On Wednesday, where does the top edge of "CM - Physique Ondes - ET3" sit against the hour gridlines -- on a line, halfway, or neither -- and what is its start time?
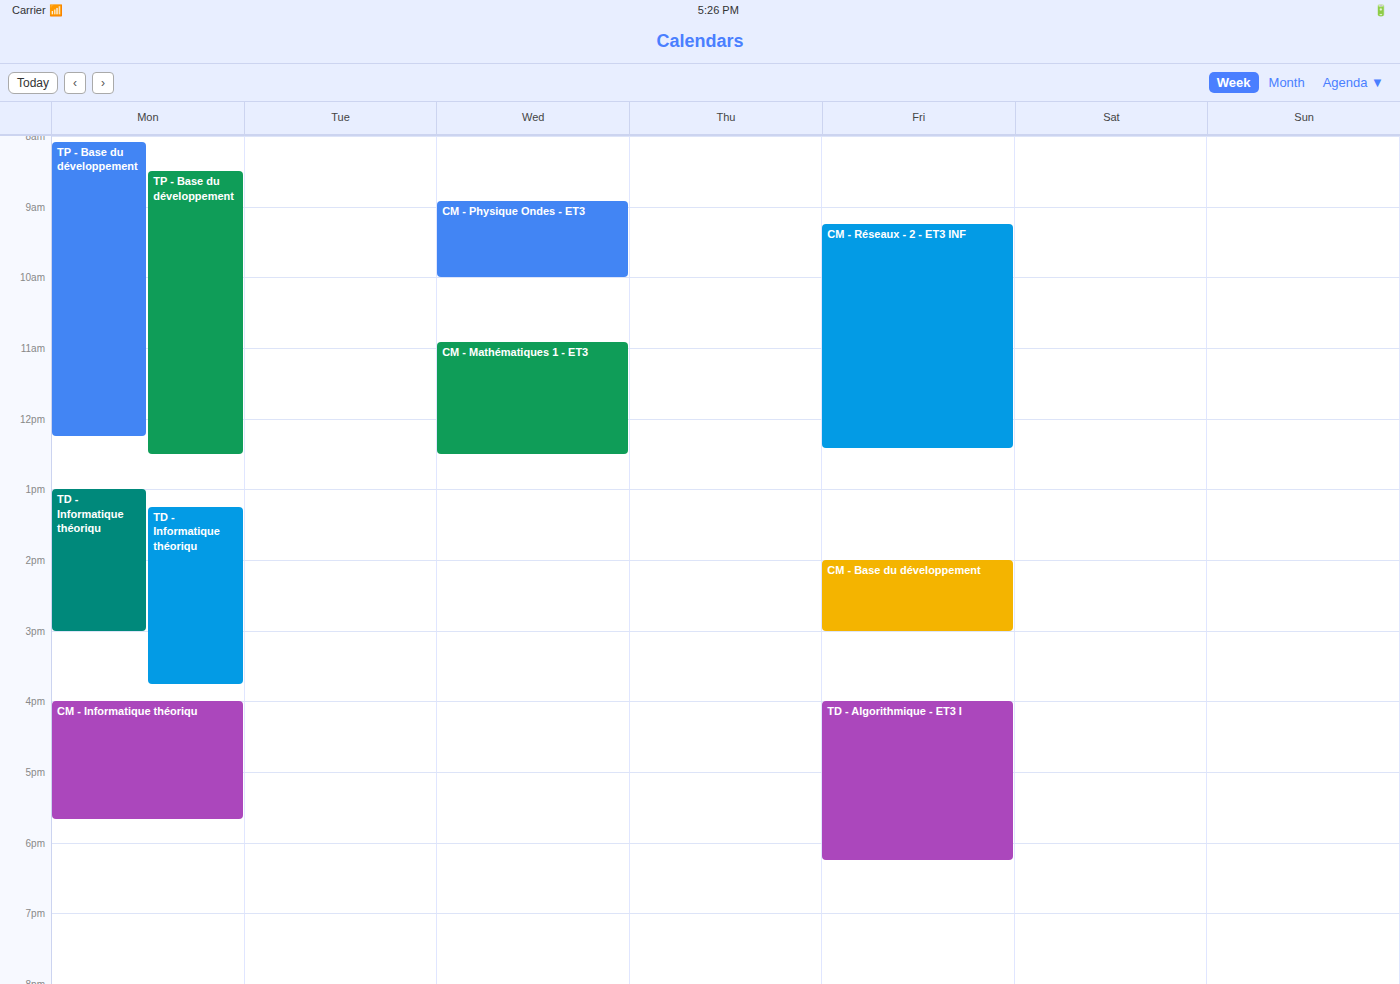
8:55 AM -- neither: 55 minutes below the 8 AM line and 5 minutes above the 9 AM line.